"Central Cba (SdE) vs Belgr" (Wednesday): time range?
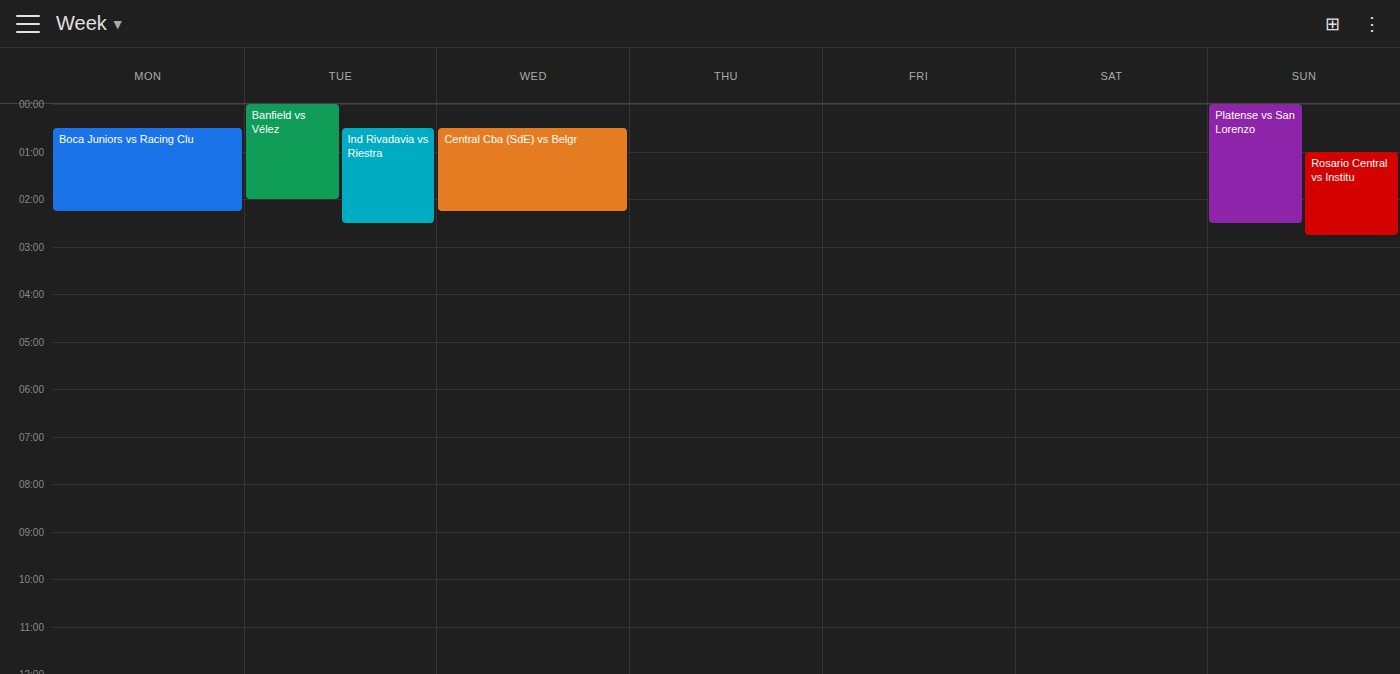
00:30 to 02:15